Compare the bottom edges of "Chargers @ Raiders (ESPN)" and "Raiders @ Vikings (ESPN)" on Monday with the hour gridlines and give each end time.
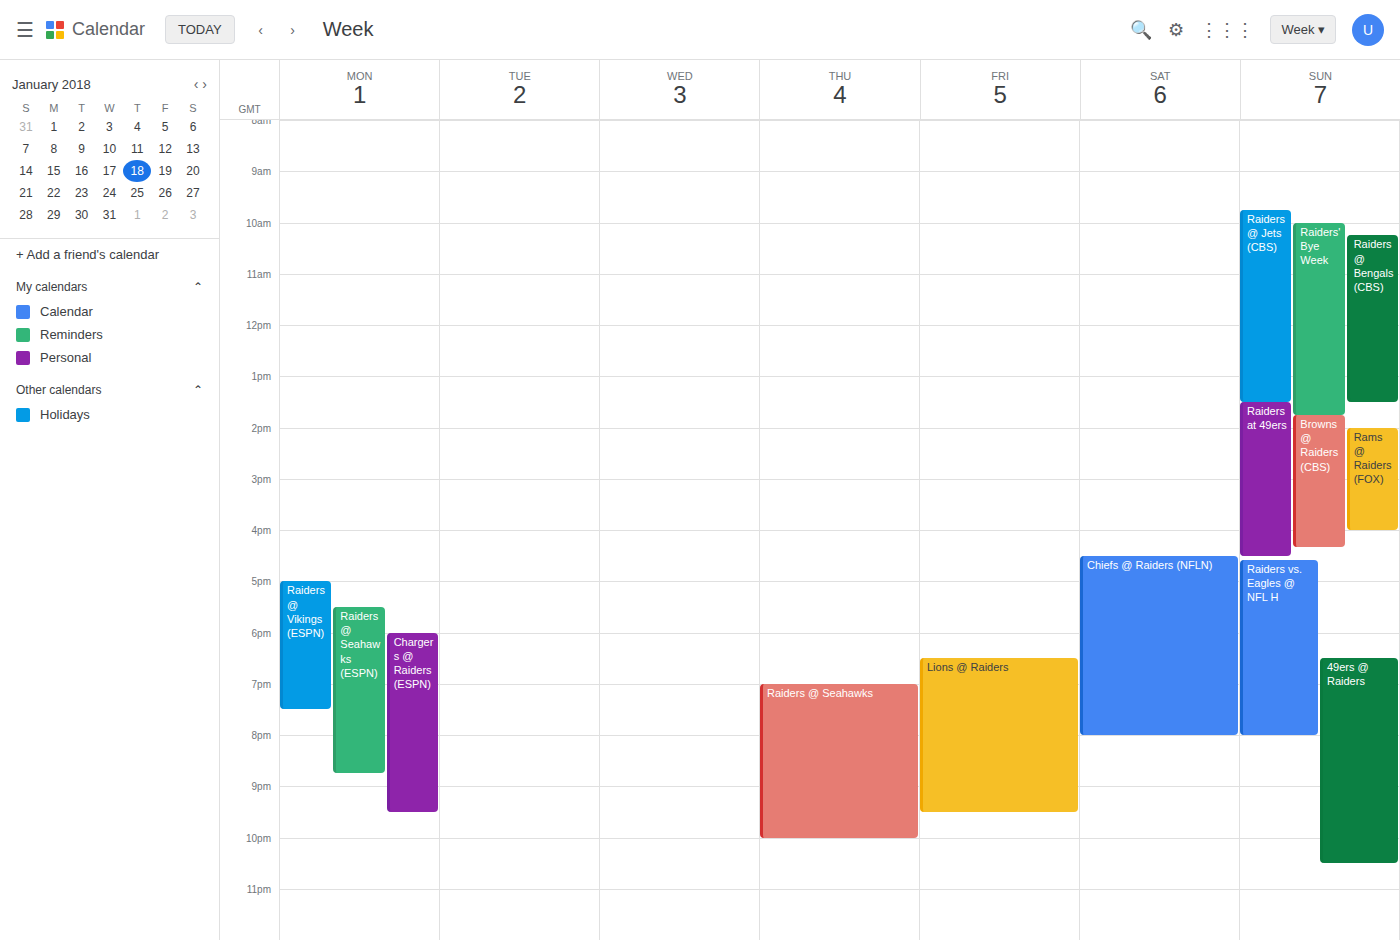
"Chargers @ Raiders (ESPN)": 9:30 PM, halfway between the 9 PM and 10 PM lines. "Raiders @ Vikings (ESPN)": 7:30 PM, halfway between the 7 PM and 8 PM lines.